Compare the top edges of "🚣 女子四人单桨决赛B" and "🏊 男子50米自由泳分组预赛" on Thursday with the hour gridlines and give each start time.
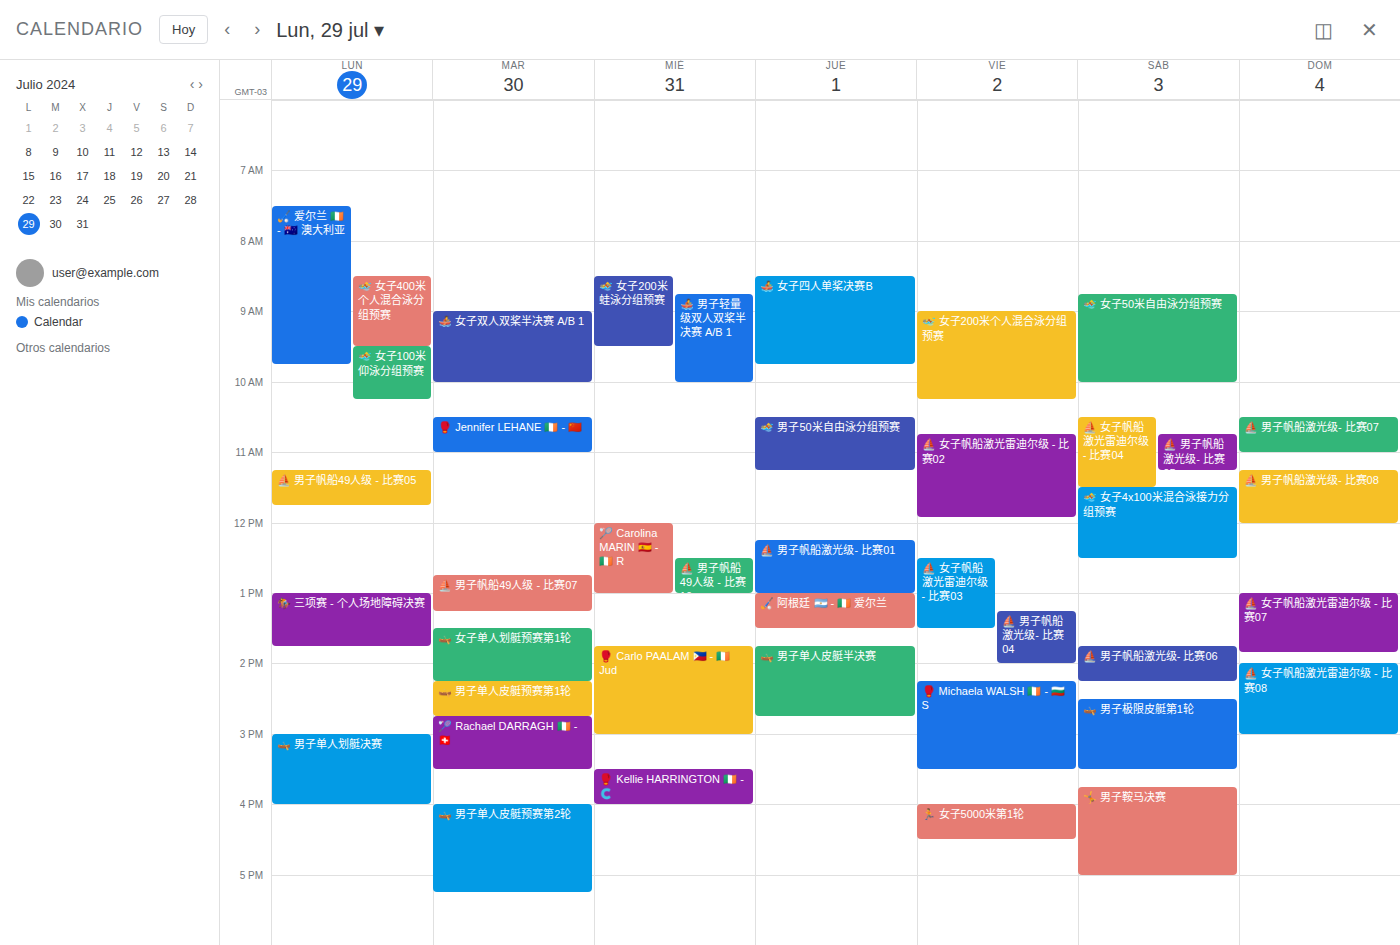
"🚣 女子四人单桨决赛B": 8:30 AM, halfway between the 8 AM and 9 AM lines. "🏊 男子50米自由泳分组预赛": 10:30 AM, halfway between the 10 AM and 11 AM lines.